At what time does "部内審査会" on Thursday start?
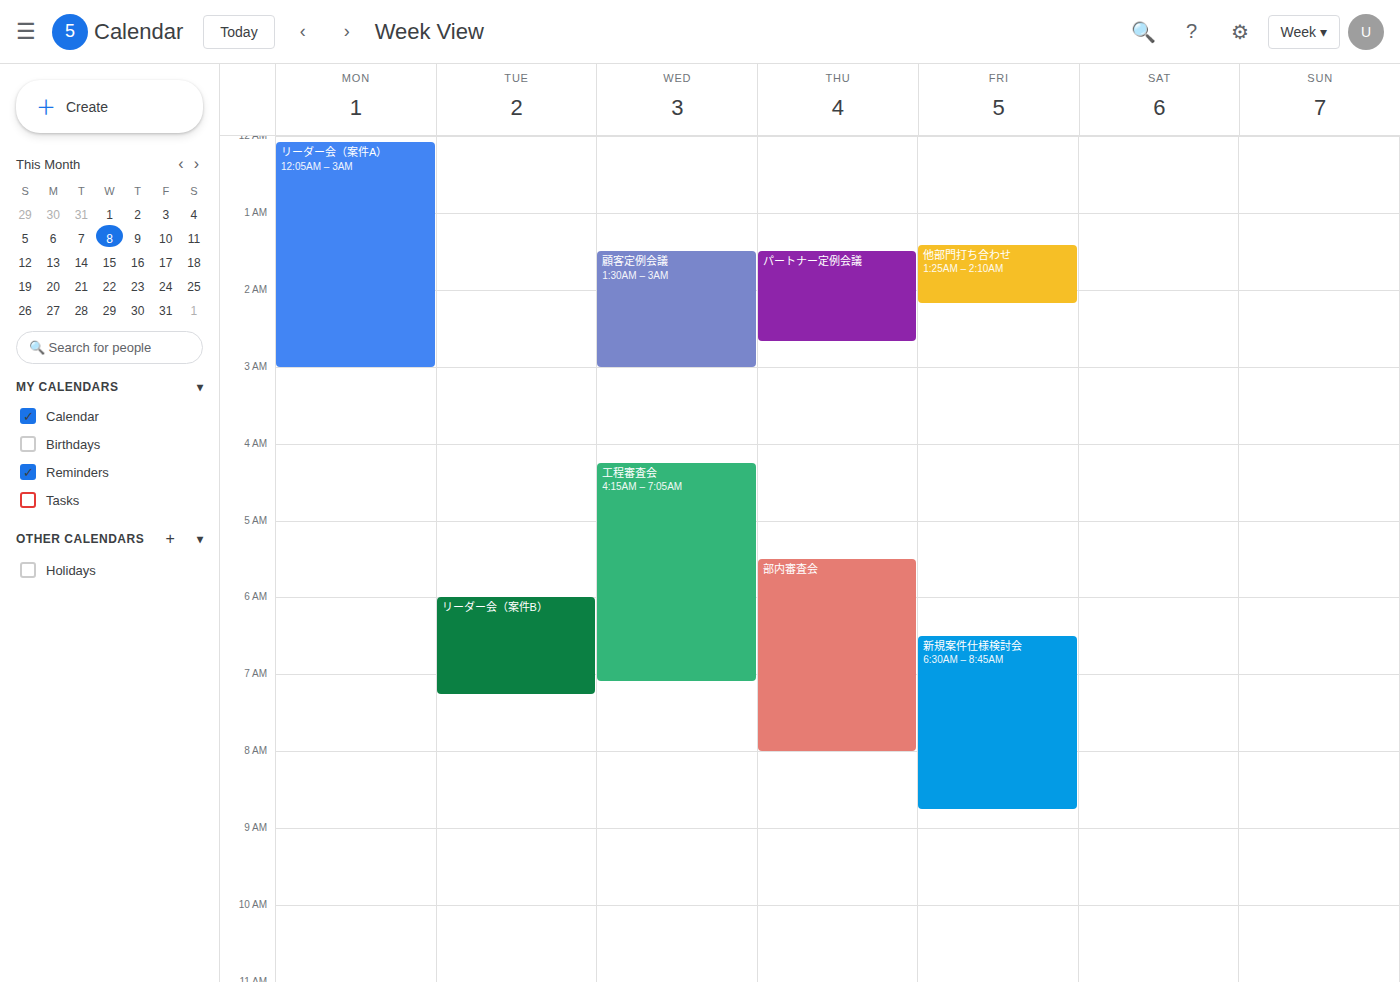
05:30